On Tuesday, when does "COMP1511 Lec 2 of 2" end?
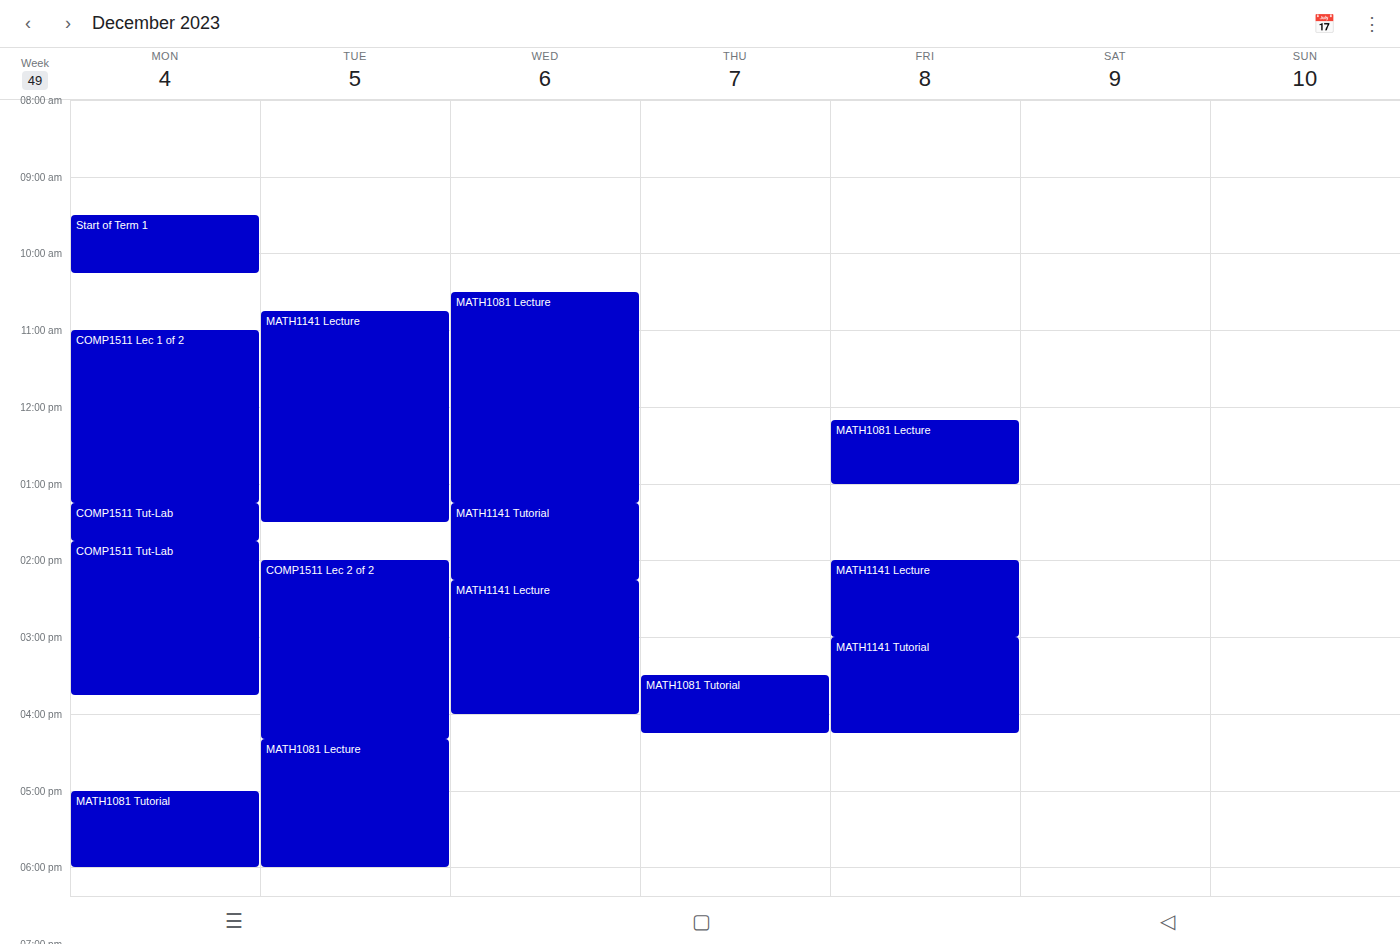
4:20 PM